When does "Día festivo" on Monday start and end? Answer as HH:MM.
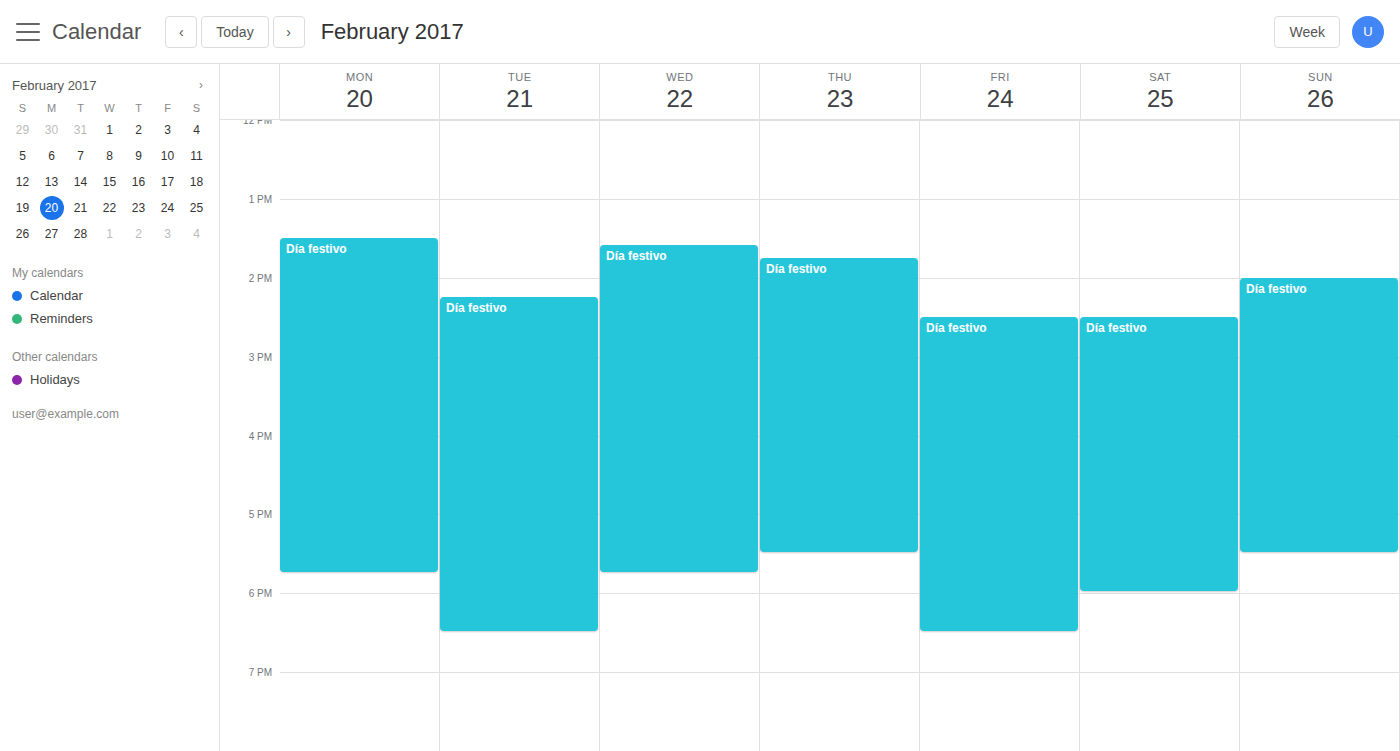
13:30 to 17:45